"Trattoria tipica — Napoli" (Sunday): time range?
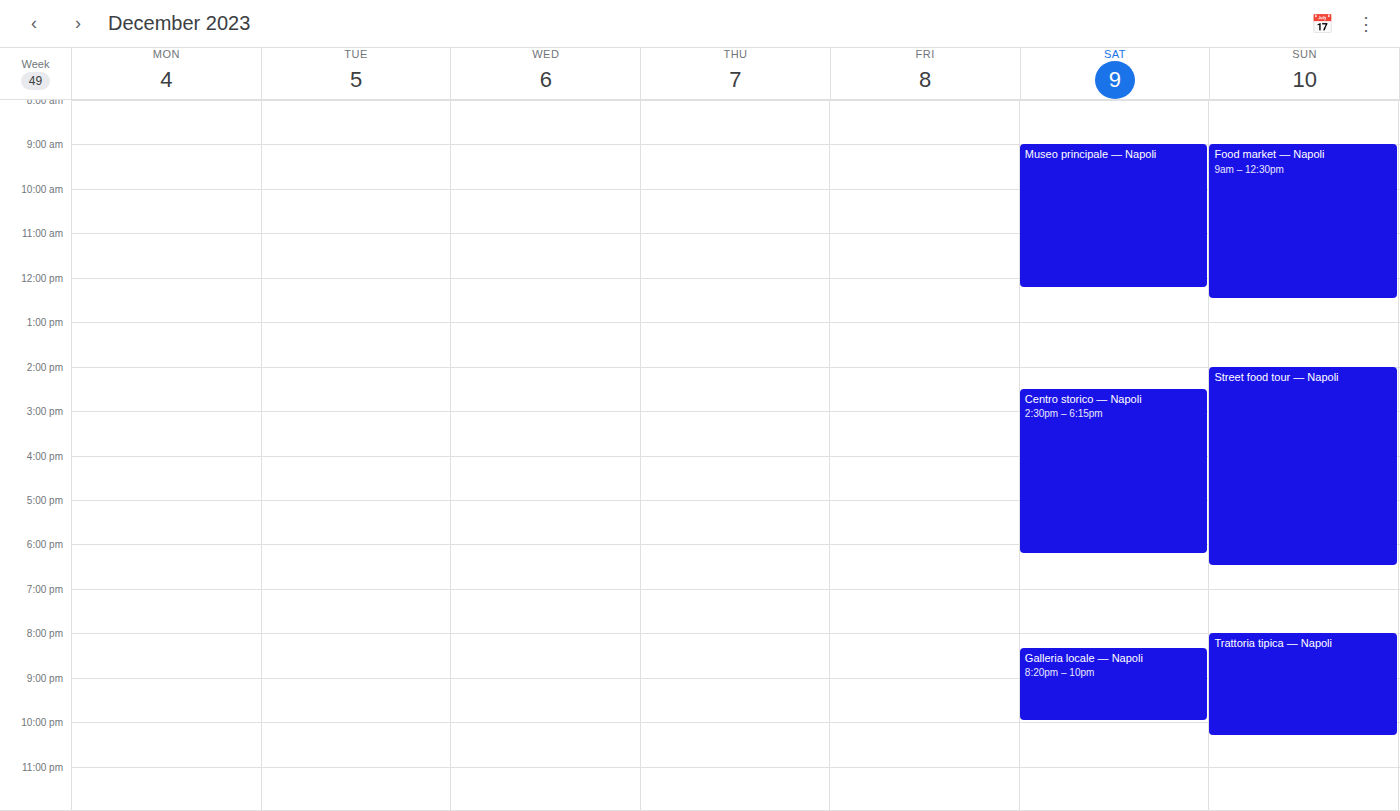
8:00 PM to 10:20 PM